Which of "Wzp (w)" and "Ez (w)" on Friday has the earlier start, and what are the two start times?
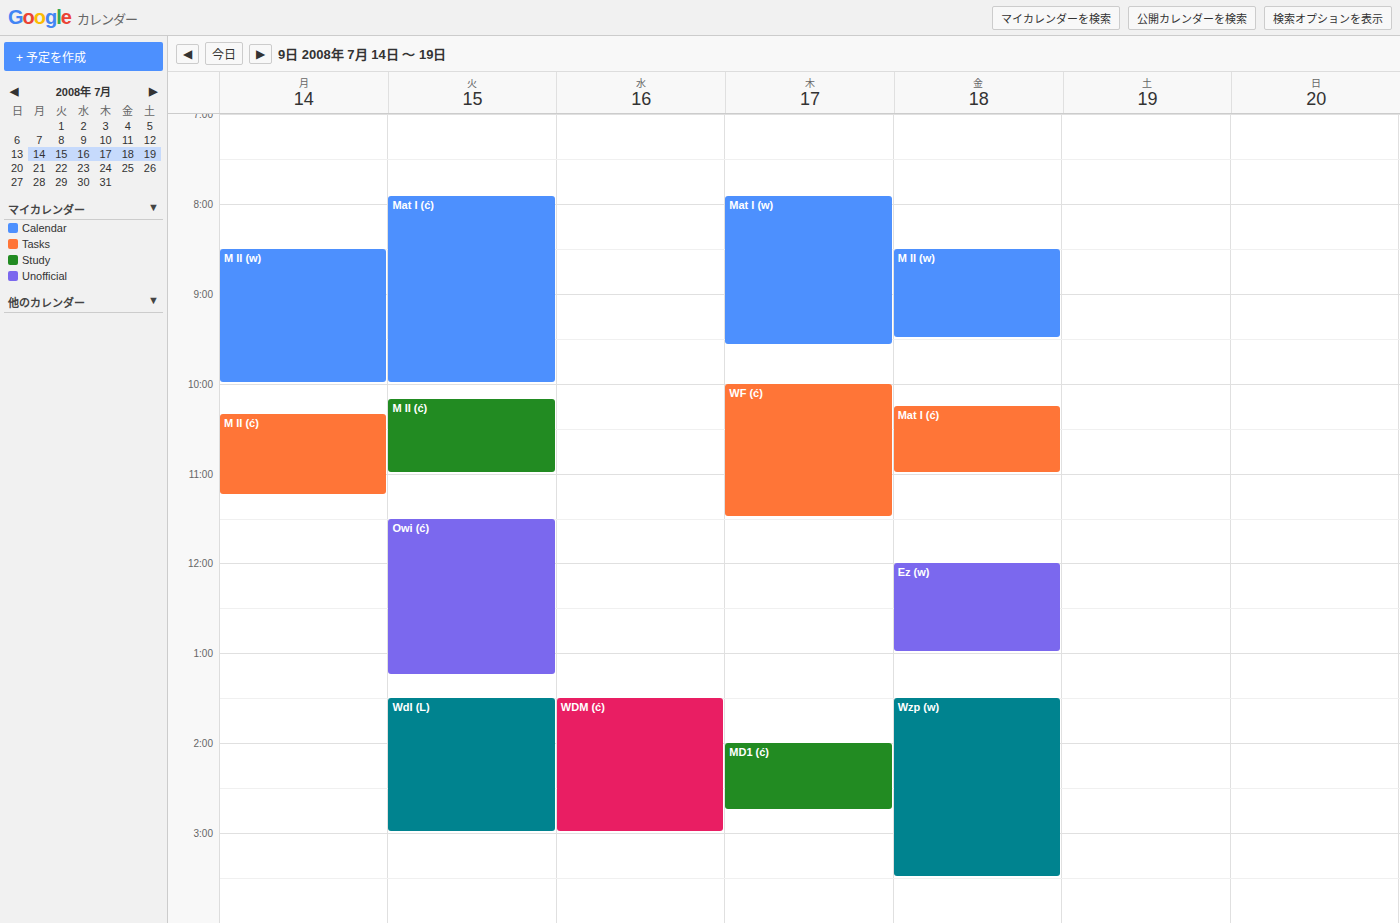
"Ez (w)" 12:00 PM; "Wzp (w)" 1:30 PM.